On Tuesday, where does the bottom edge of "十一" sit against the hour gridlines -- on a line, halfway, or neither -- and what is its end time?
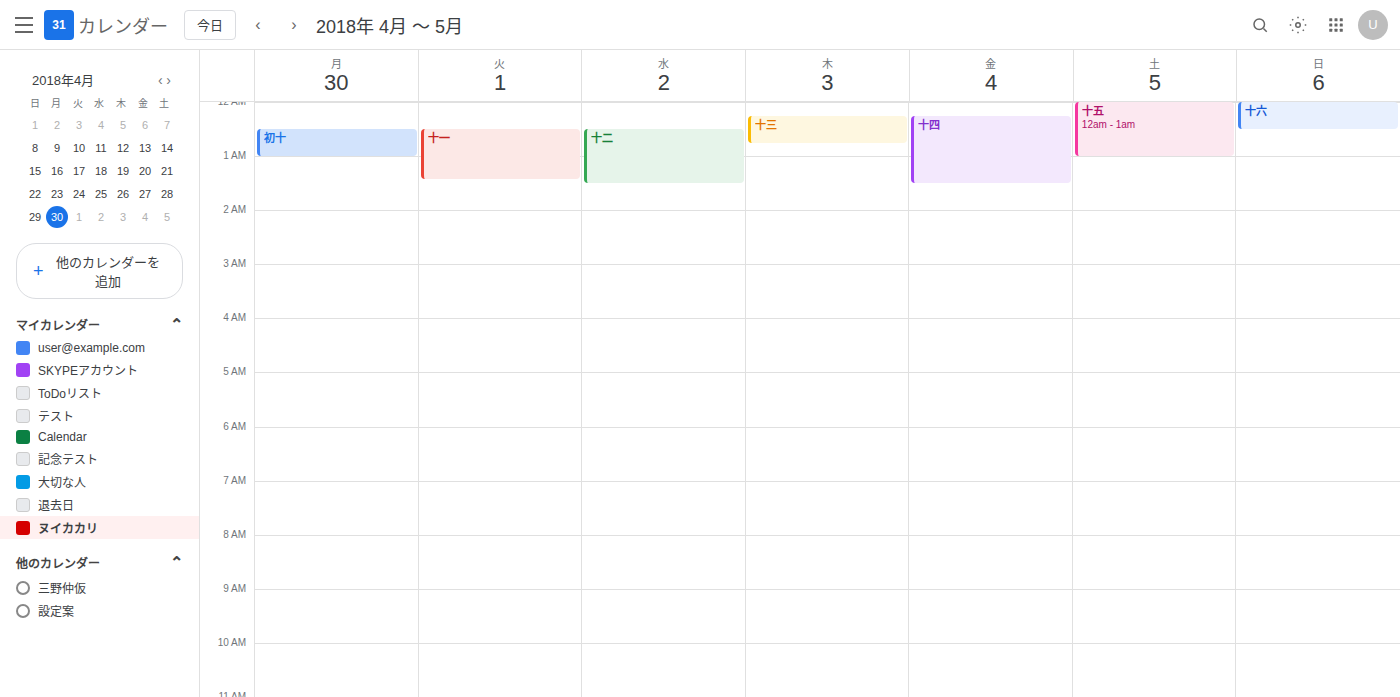
1:25 AM -- neither: 25 minutes below the 1 AM line and 35 minutes above the 2 AM line.